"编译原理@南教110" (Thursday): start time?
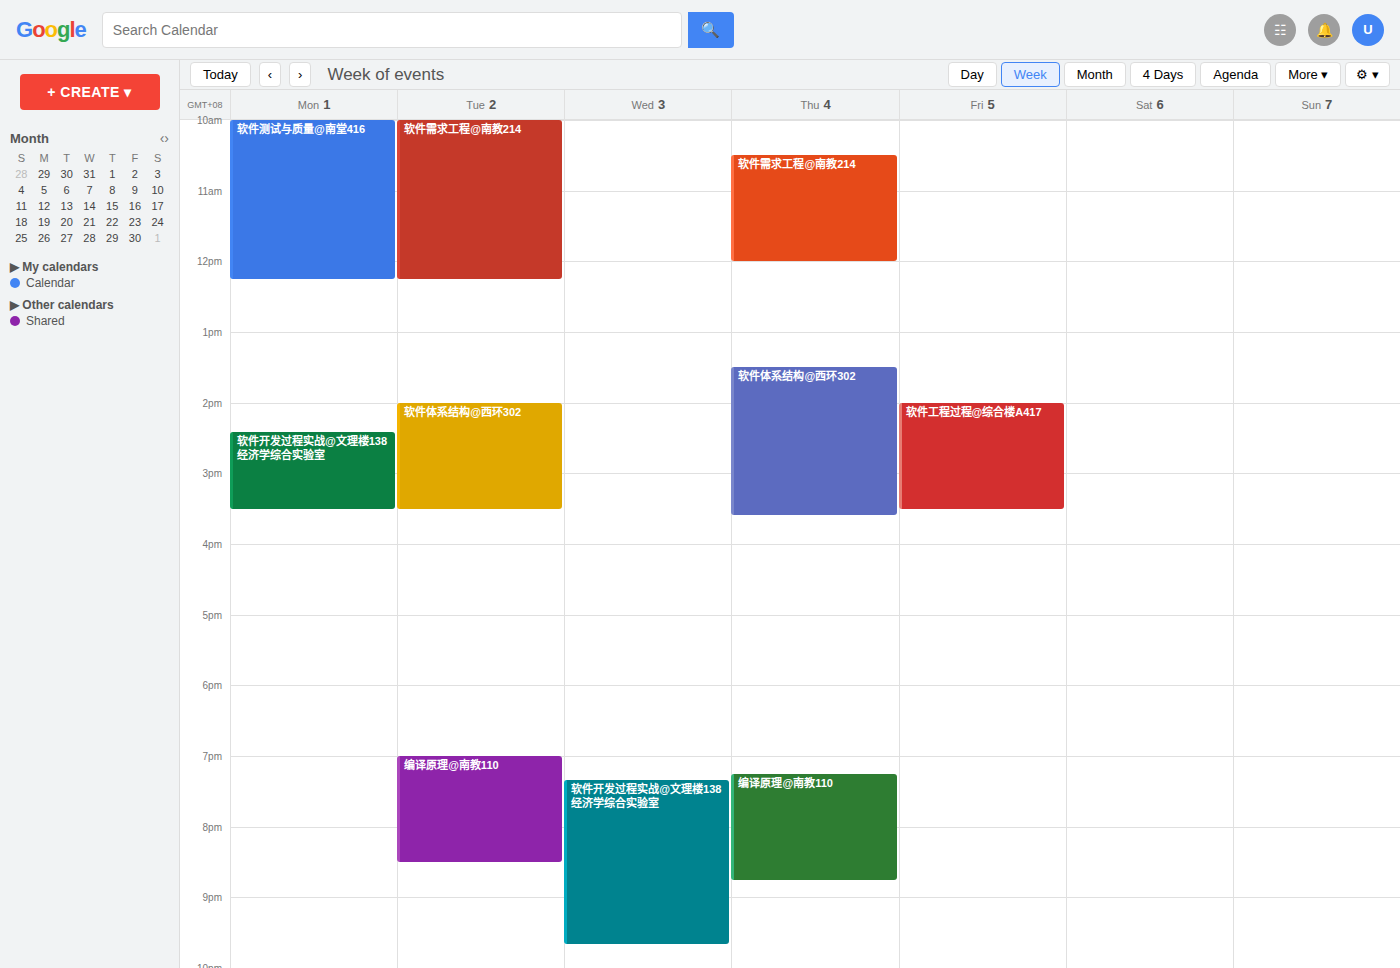
7:15 PM